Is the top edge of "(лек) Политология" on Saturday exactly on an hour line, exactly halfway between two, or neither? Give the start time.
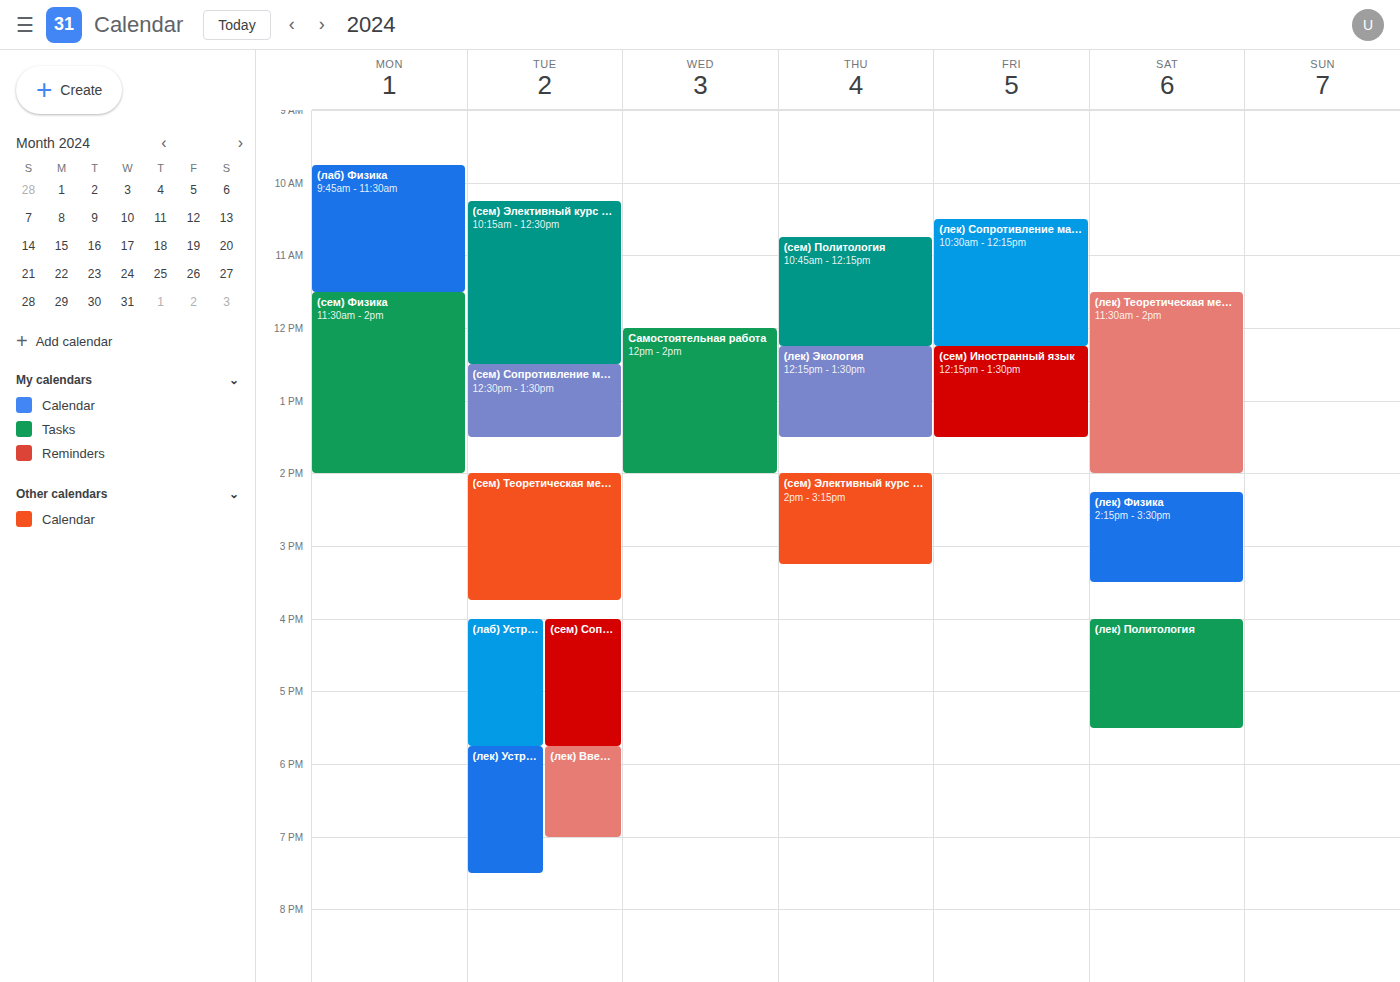
4:00 PM -- exactly on the 4 PM line.